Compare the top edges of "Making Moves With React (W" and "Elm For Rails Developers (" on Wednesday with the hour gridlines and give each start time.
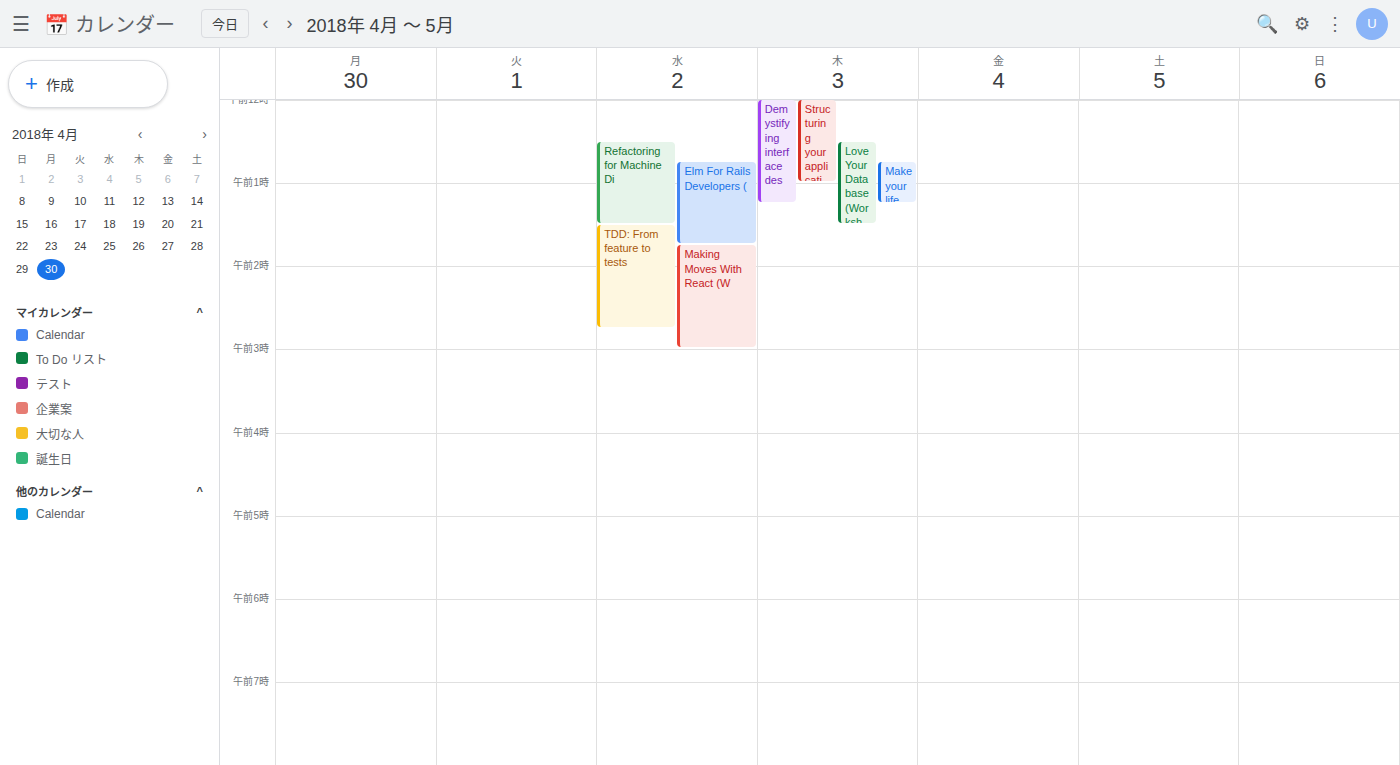
"Making Moves With React (W": 1:45 AM, neither: three quarters of the way from the 1 AM line to the 2 AM line. "Elm For Rails Developers (": 12:45 AM, neither: three quarters of the way from the 12 AM line to the 1 AM line.